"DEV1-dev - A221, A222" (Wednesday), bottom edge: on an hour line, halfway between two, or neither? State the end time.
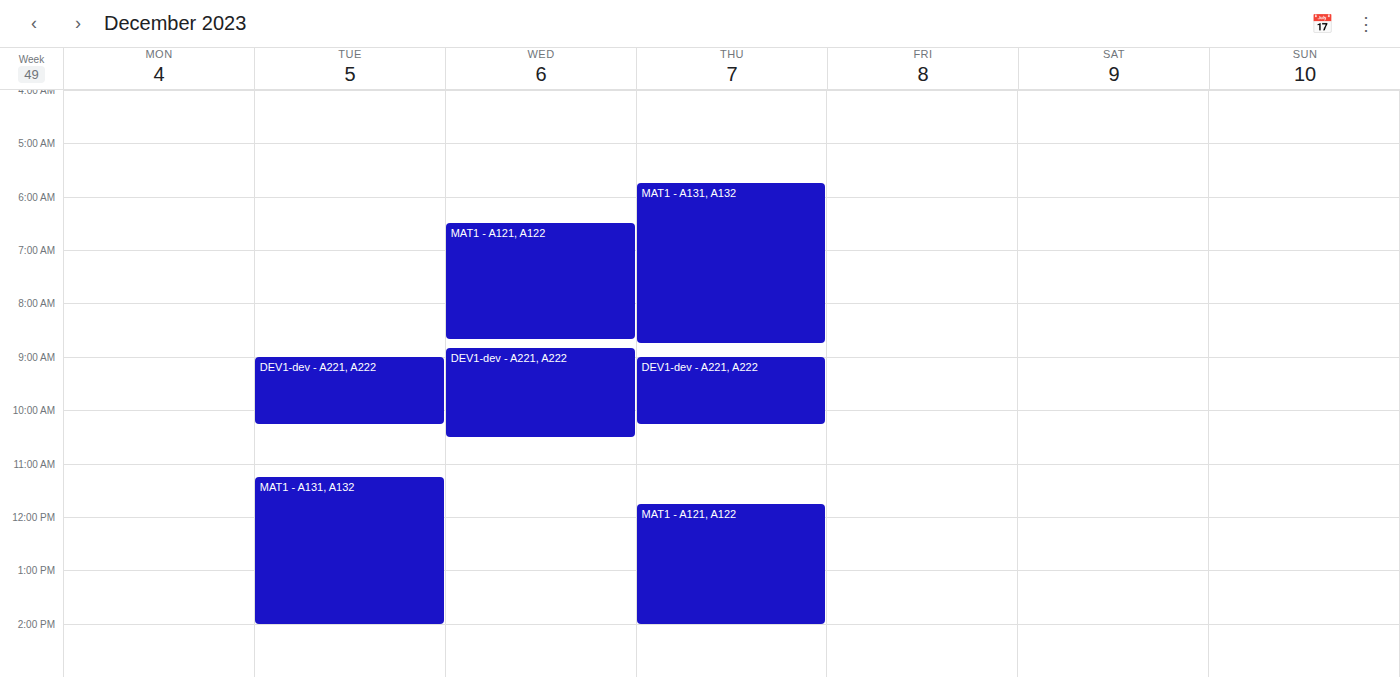
10:30 AM -- halfway between the 10 AM and 11 AM lines.